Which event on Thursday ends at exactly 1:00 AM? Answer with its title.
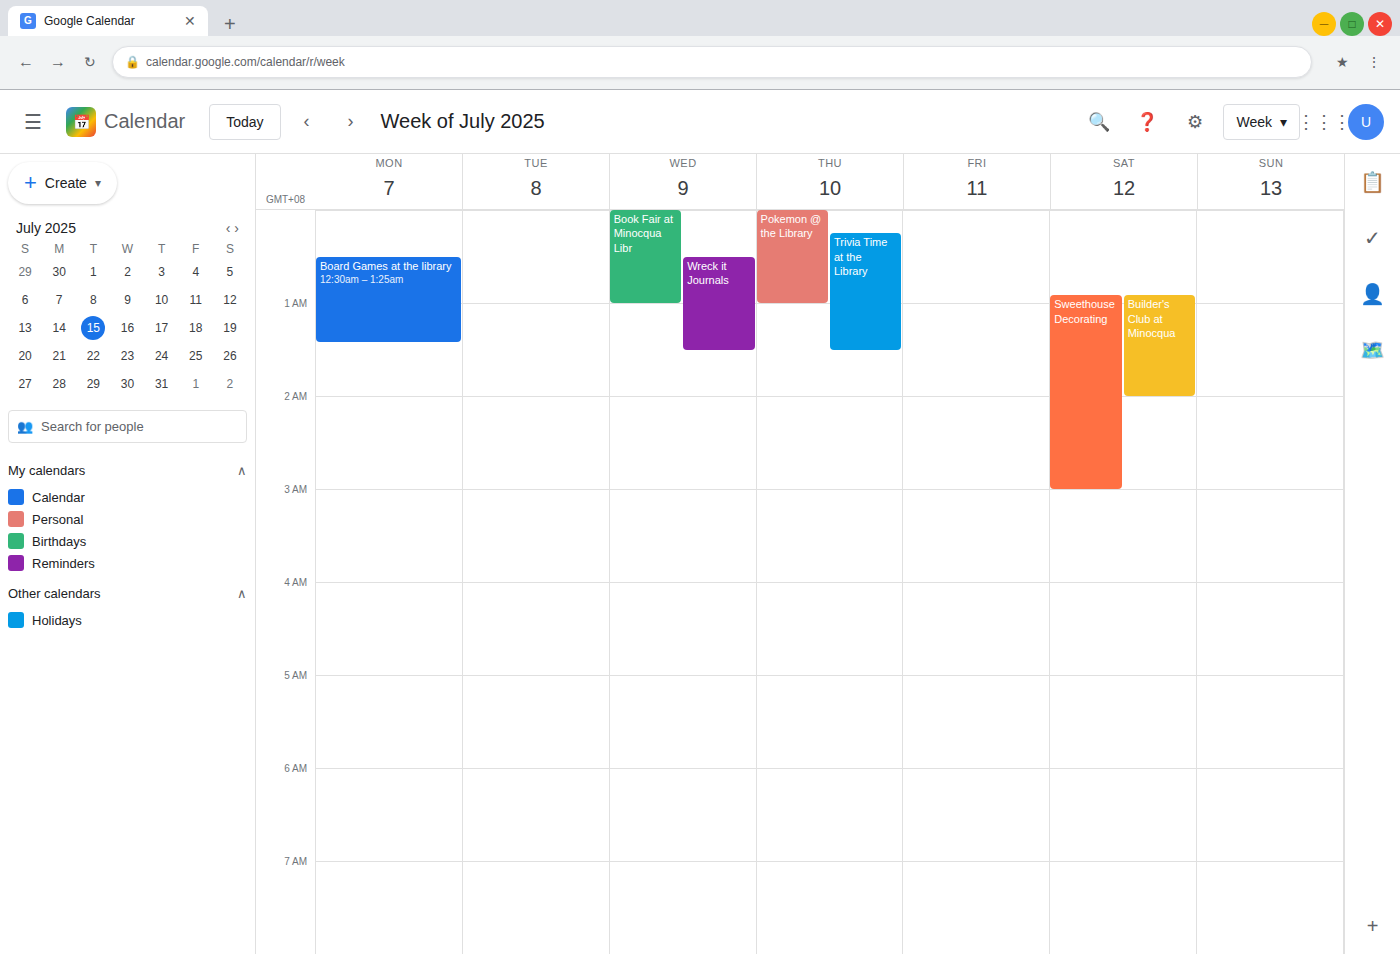
"Pokemon @ the Library"